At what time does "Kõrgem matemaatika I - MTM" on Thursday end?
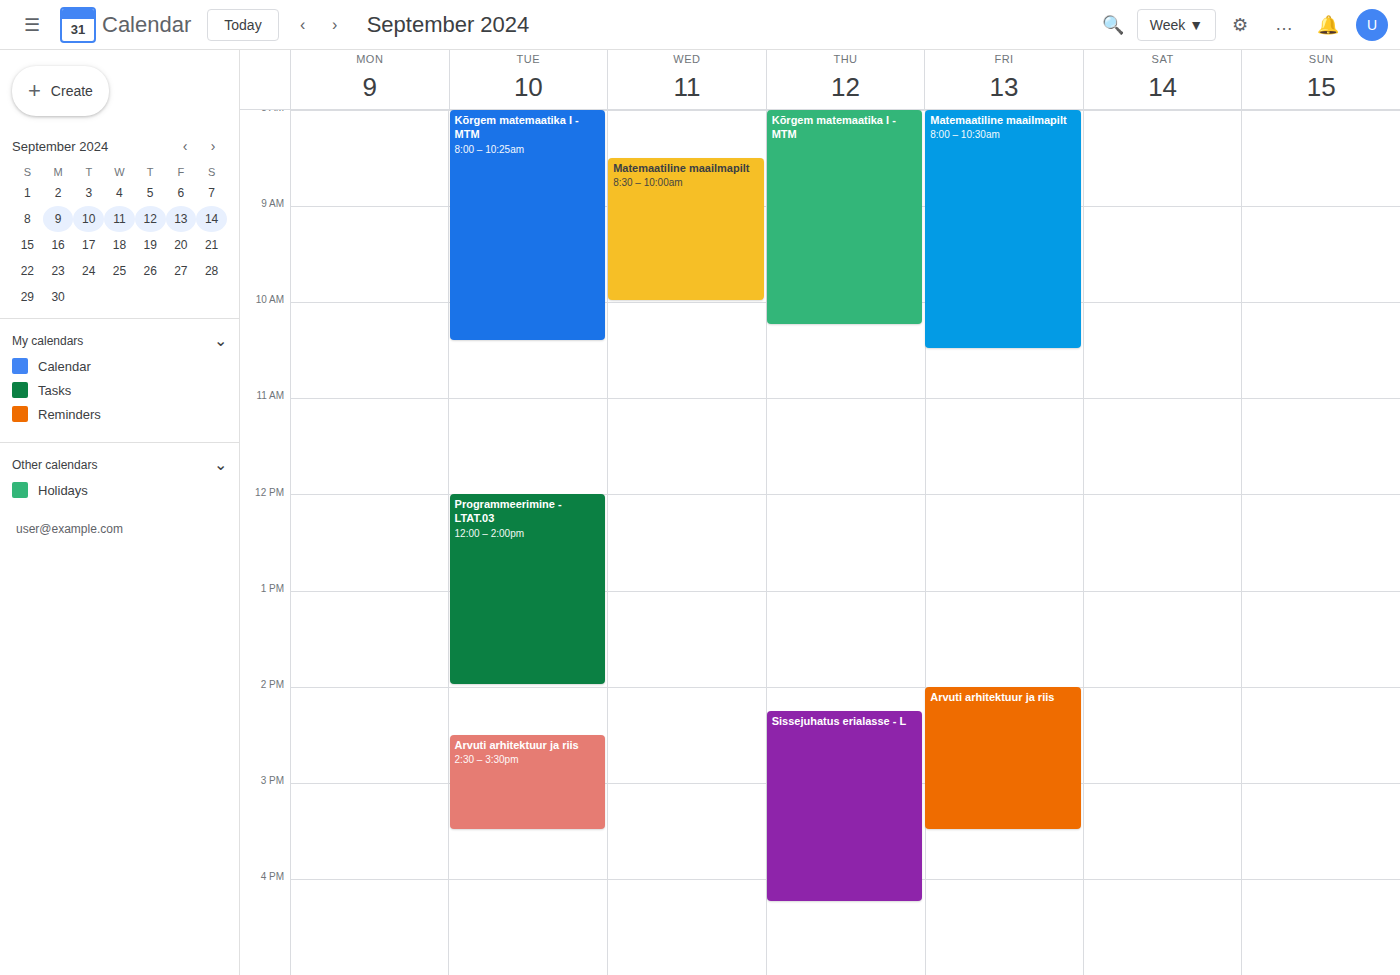
10:15